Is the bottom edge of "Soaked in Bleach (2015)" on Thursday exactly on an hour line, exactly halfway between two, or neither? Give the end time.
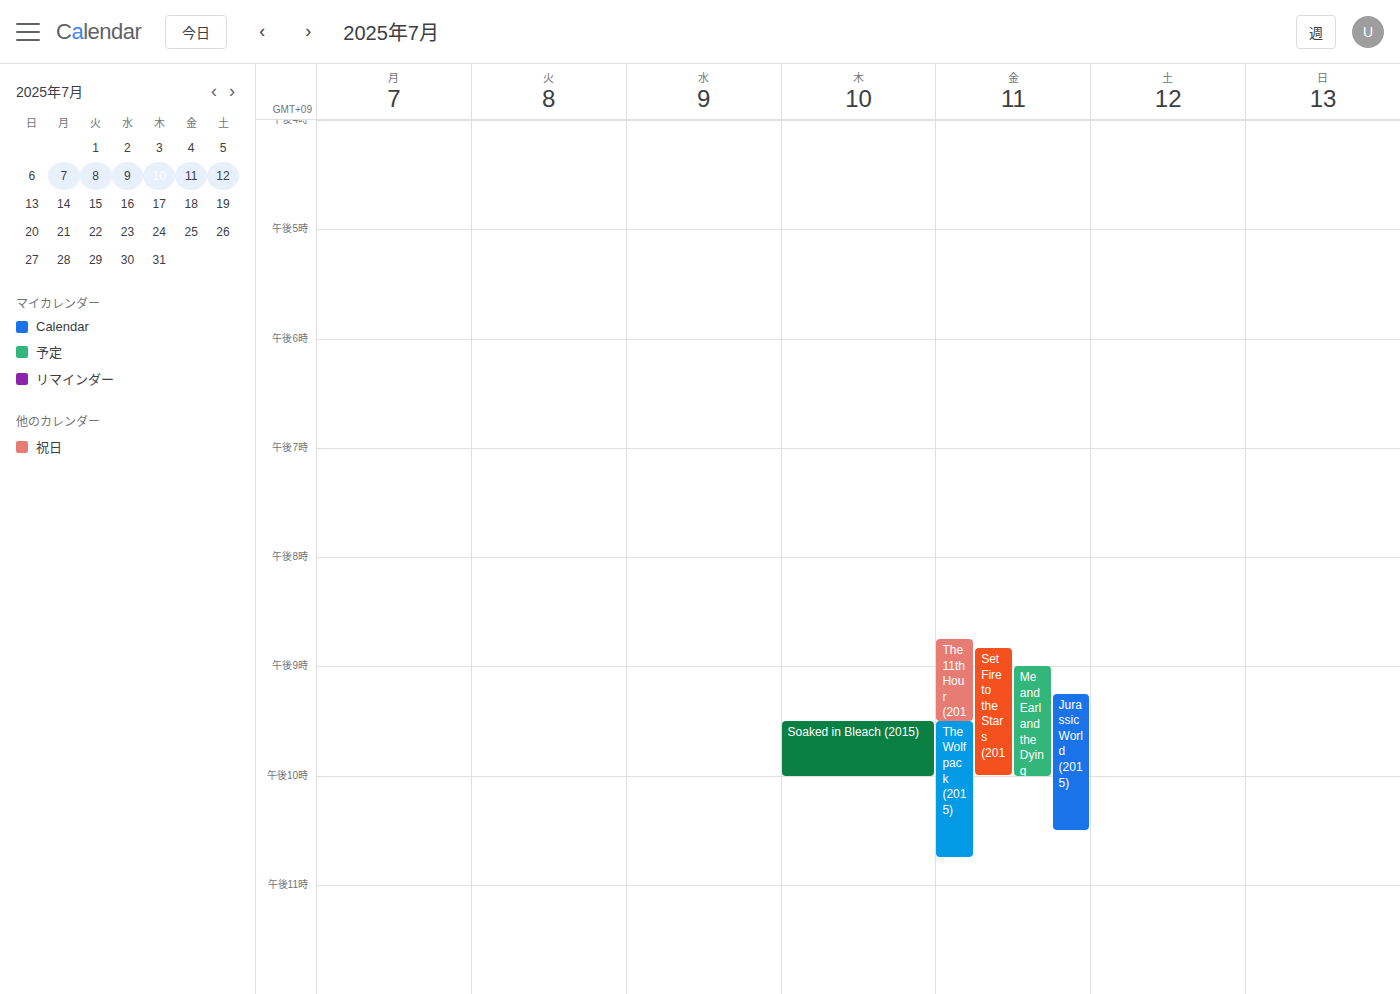
10:00 PM -- exactly on the 10 PM line.